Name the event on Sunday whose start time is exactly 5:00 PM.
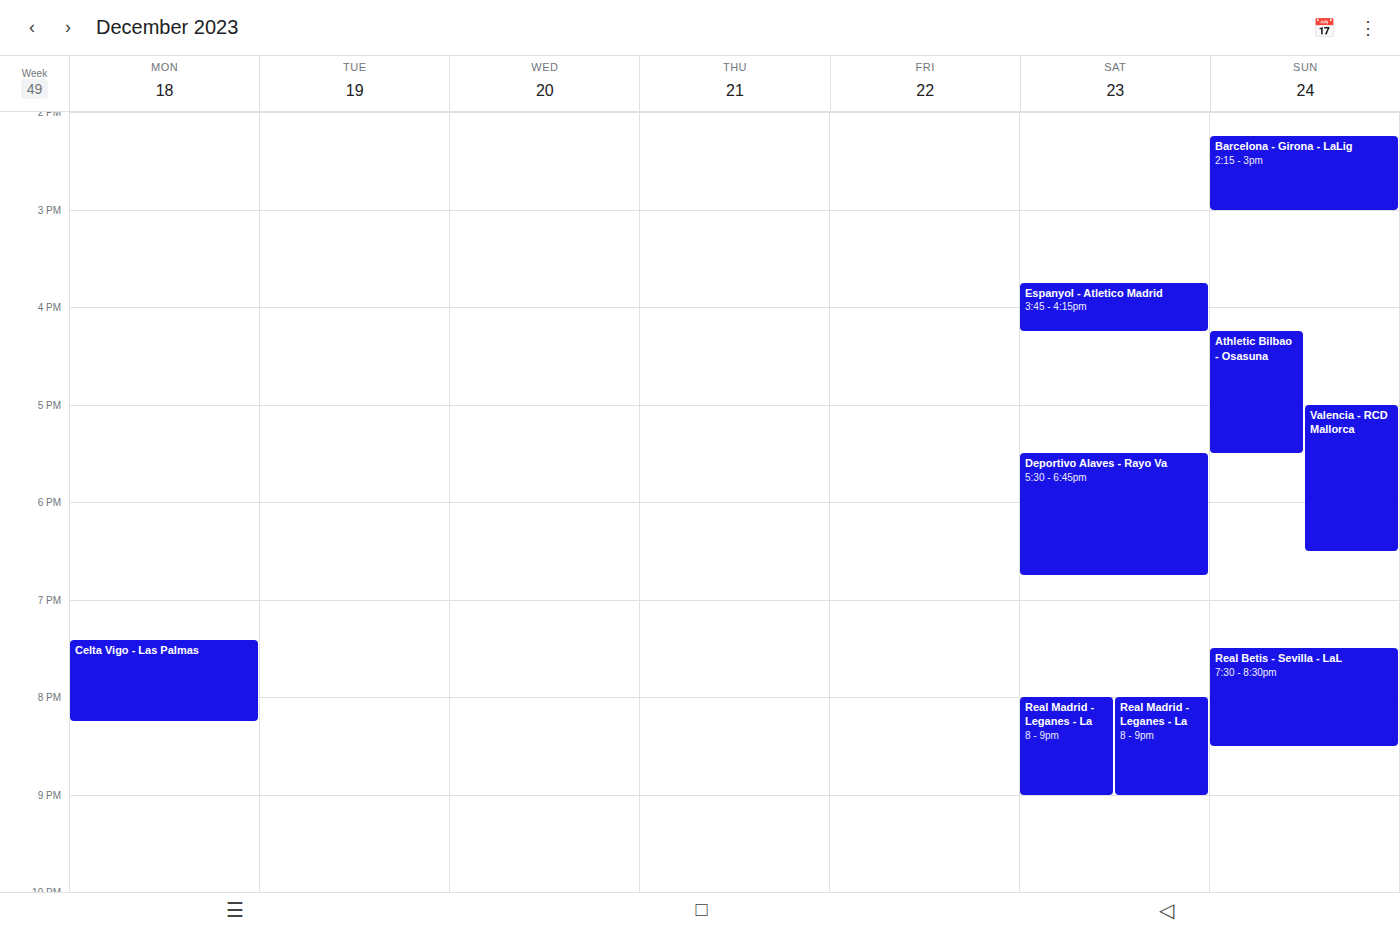
"Valencia - RCD Mallorca"